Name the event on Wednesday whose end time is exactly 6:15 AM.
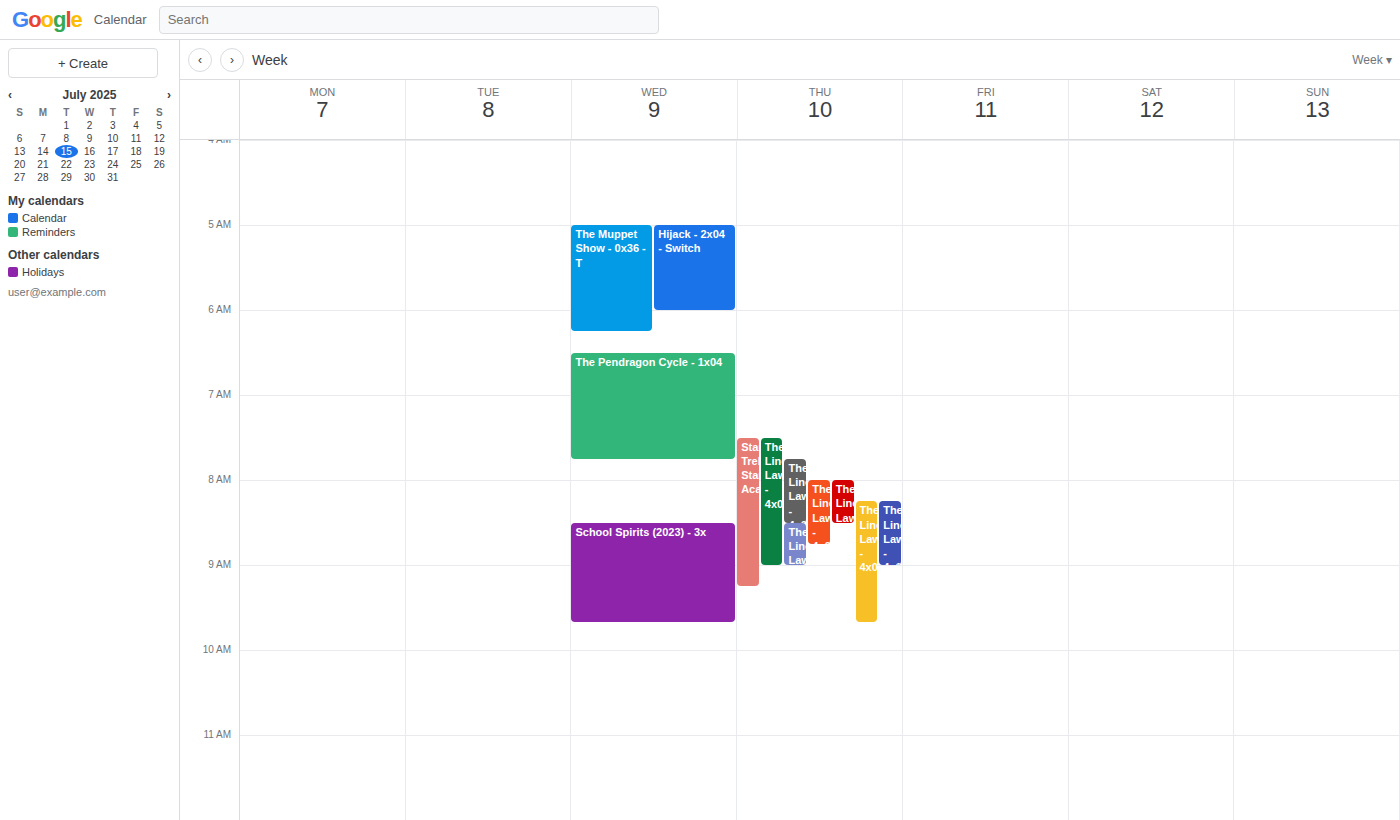
"The Muppet Show - 0x36 - T"